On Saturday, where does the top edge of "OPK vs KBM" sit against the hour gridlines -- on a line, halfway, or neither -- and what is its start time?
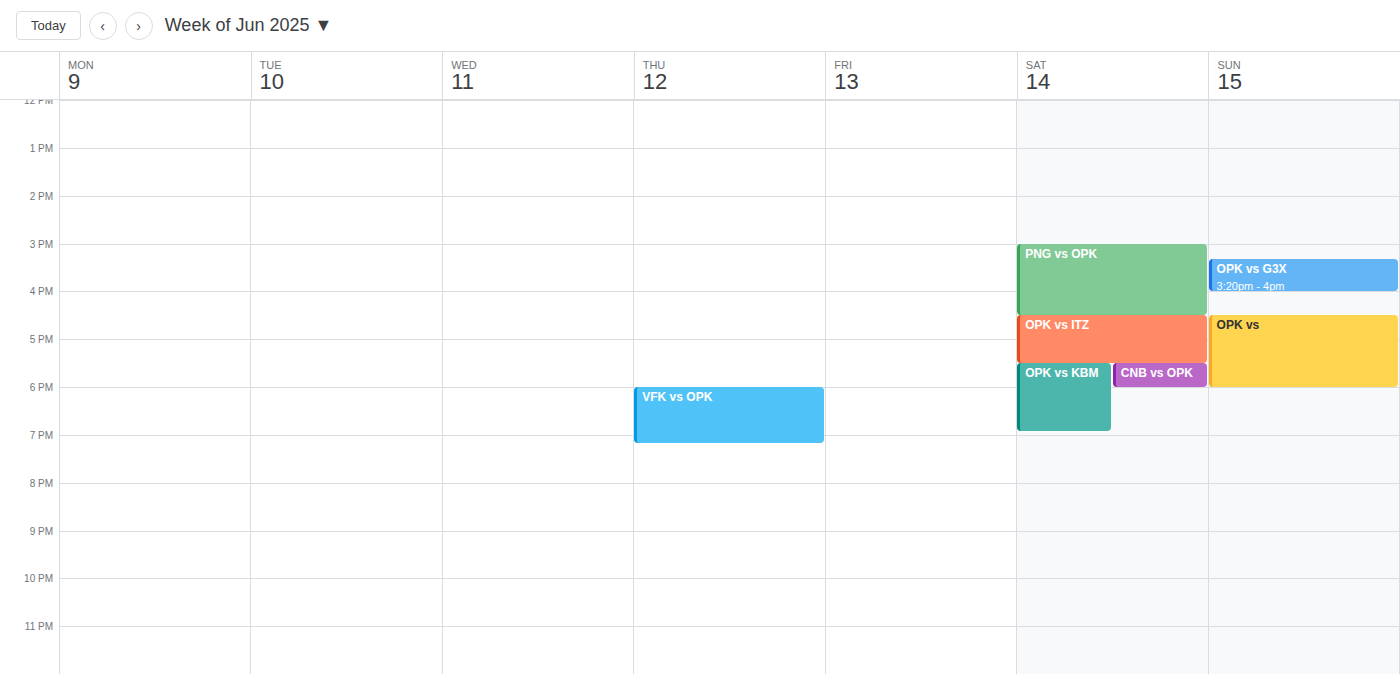
5:30 PM -- halfway between the 5 PM and 6 PM lines.